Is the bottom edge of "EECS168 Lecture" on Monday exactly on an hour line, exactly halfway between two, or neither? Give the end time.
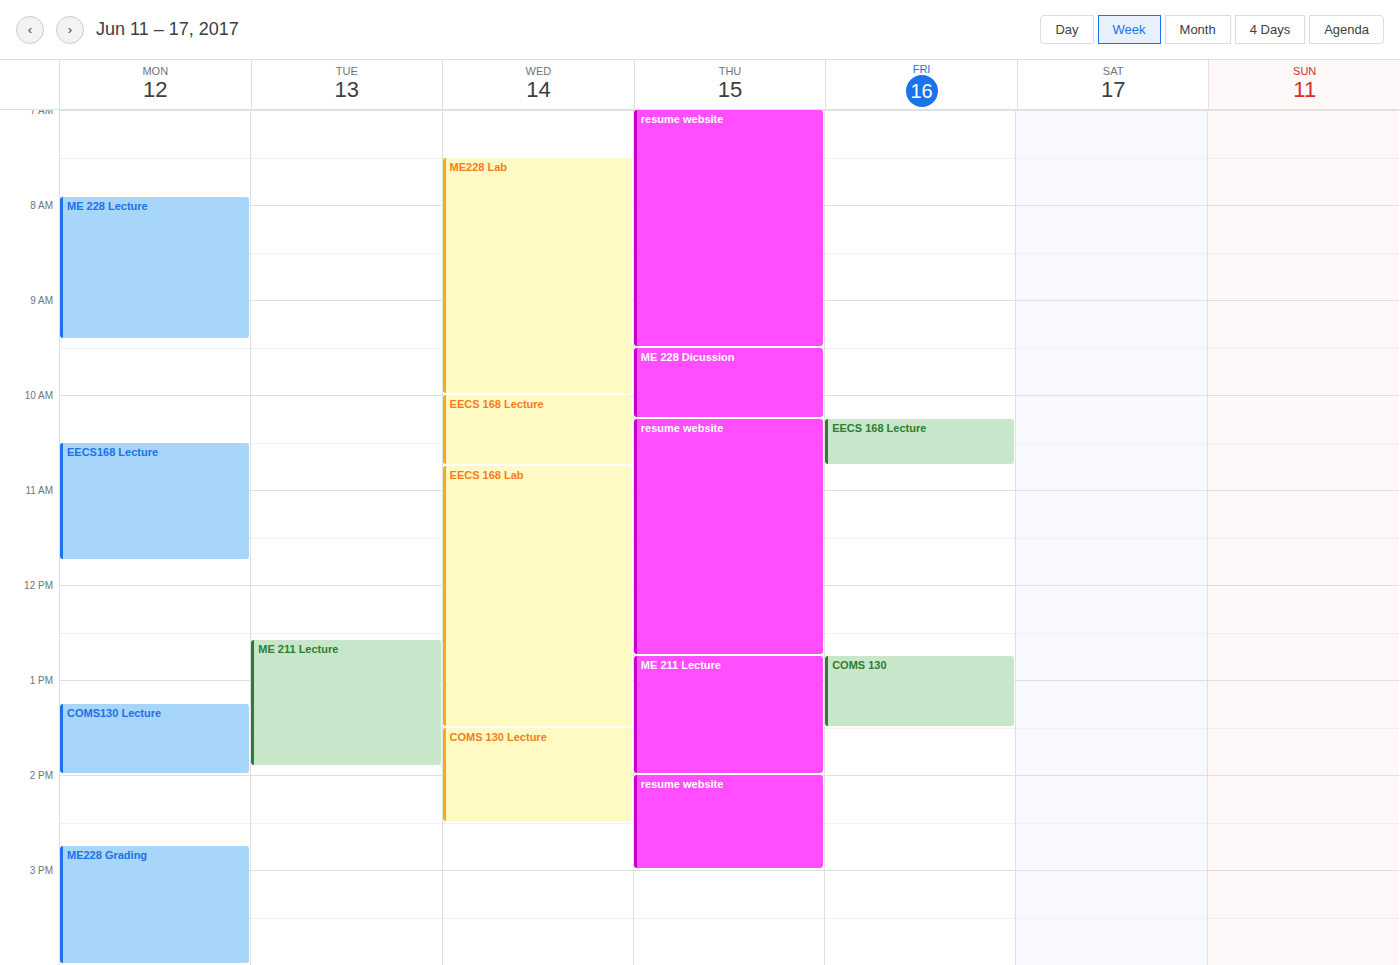
11:45 AM -- neither: three quarters of the way from the 11 AM line to the 12 PM line.